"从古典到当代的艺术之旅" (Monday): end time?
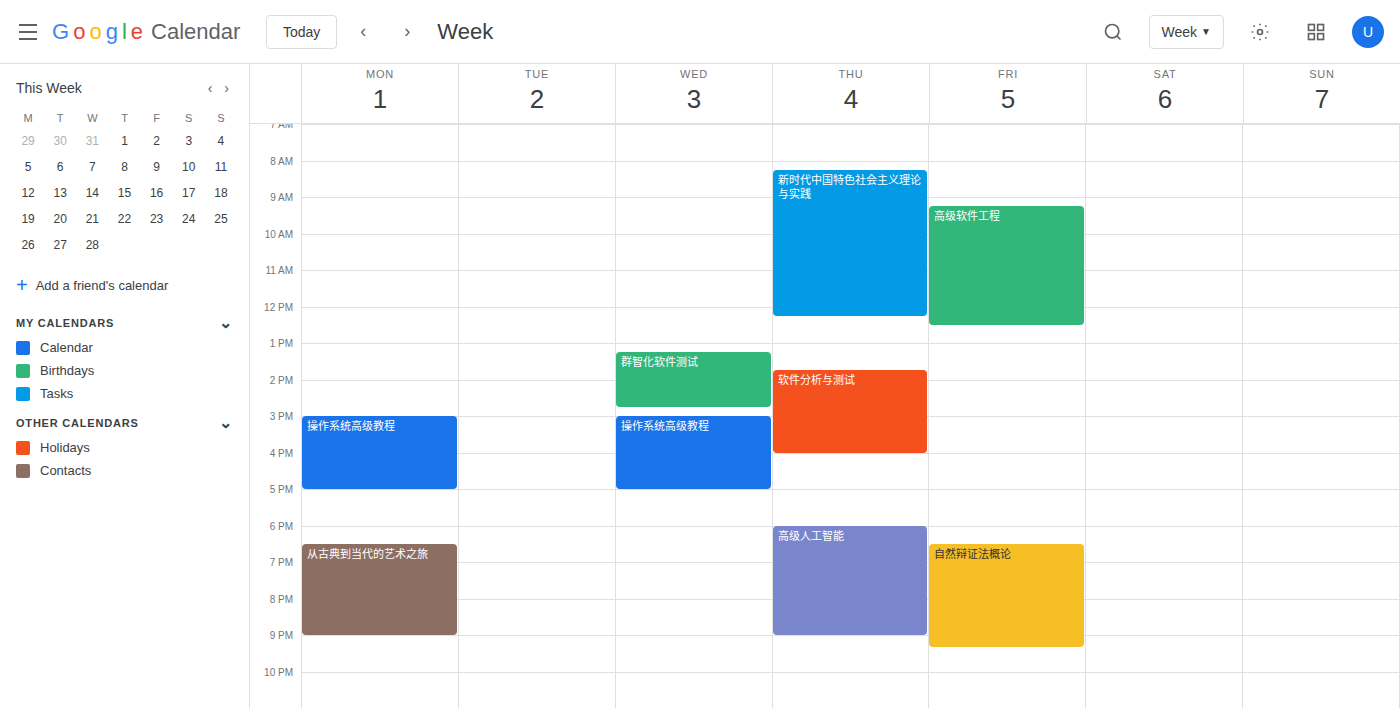
9:00 PM